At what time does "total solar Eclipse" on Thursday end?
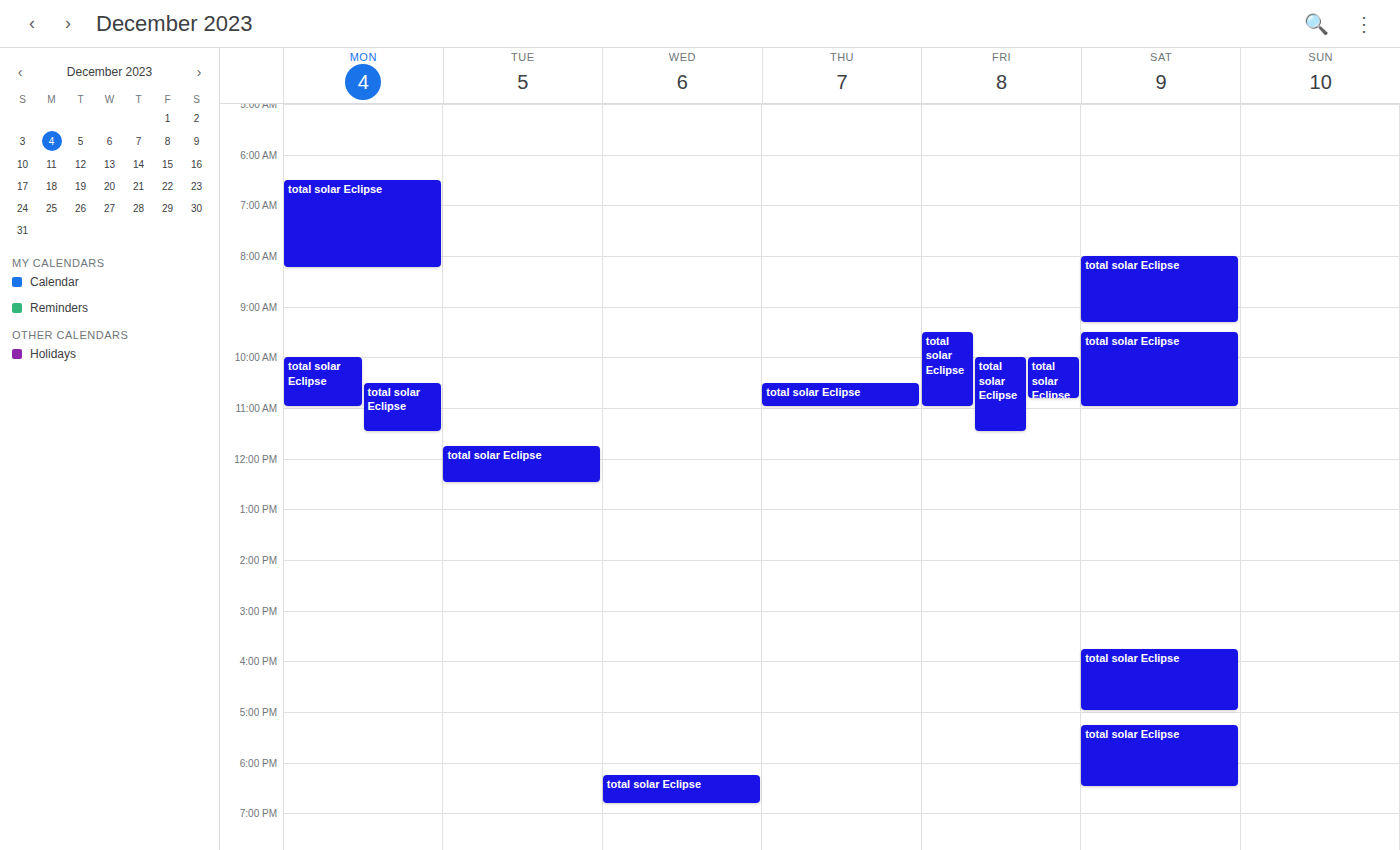
11:00 AM